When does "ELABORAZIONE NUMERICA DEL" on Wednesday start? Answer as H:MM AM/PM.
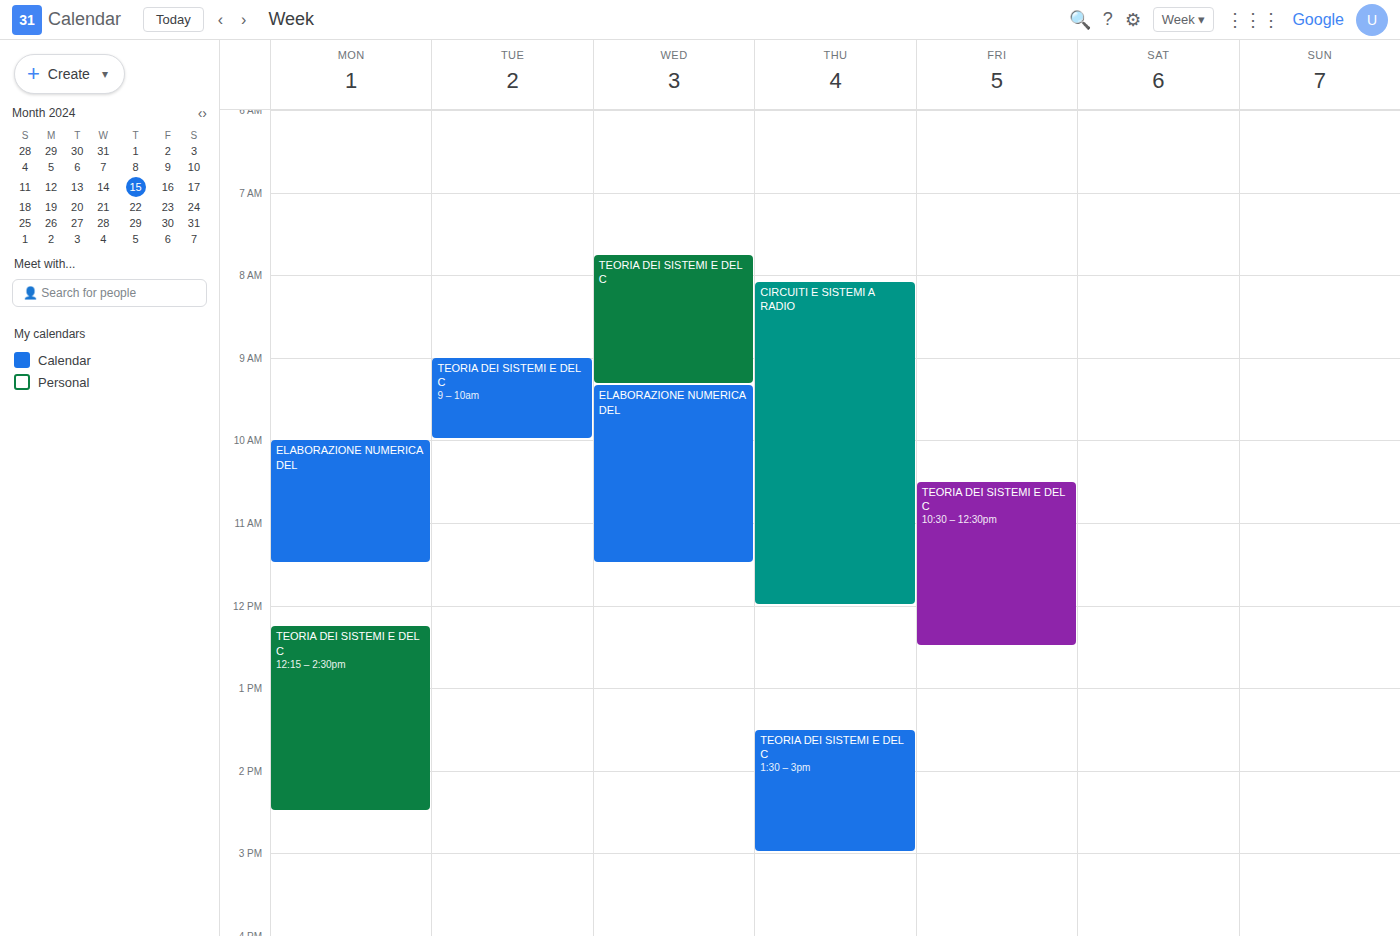
9:20 AM